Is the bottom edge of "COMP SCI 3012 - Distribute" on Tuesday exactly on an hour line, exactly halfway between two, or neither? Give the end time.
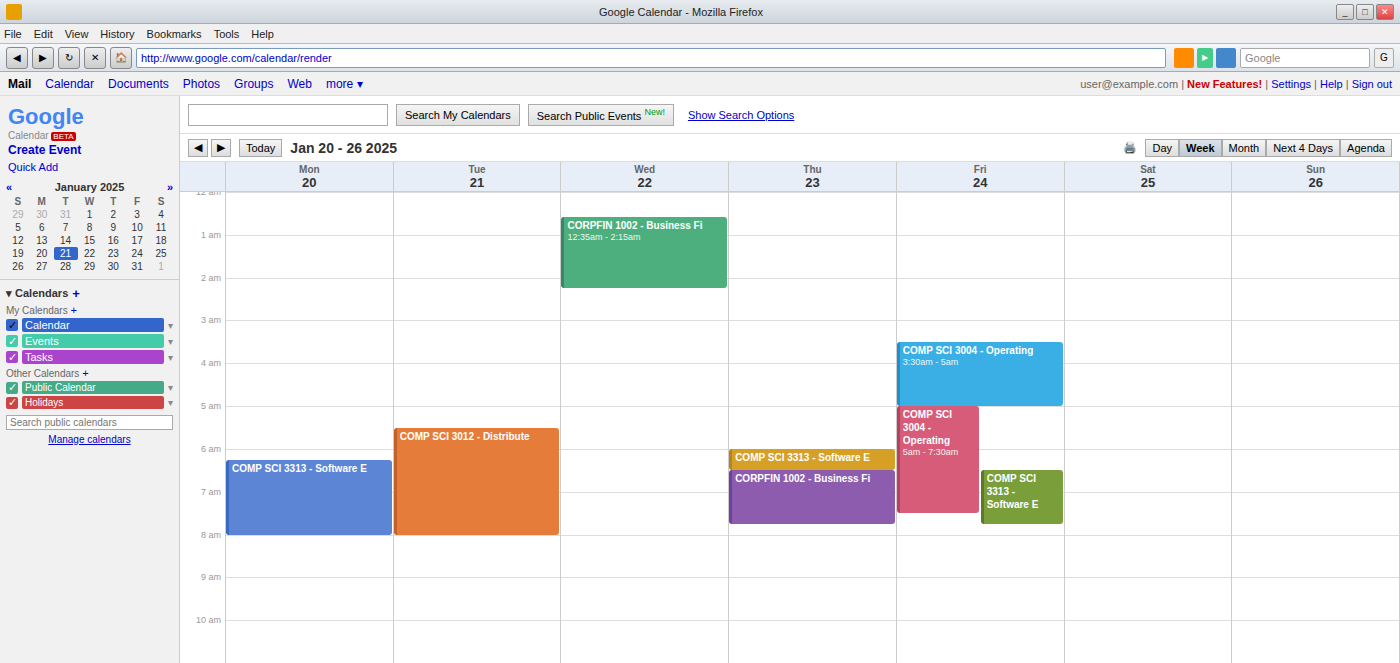
8:00 AM -- exactly on the 8 AM line.